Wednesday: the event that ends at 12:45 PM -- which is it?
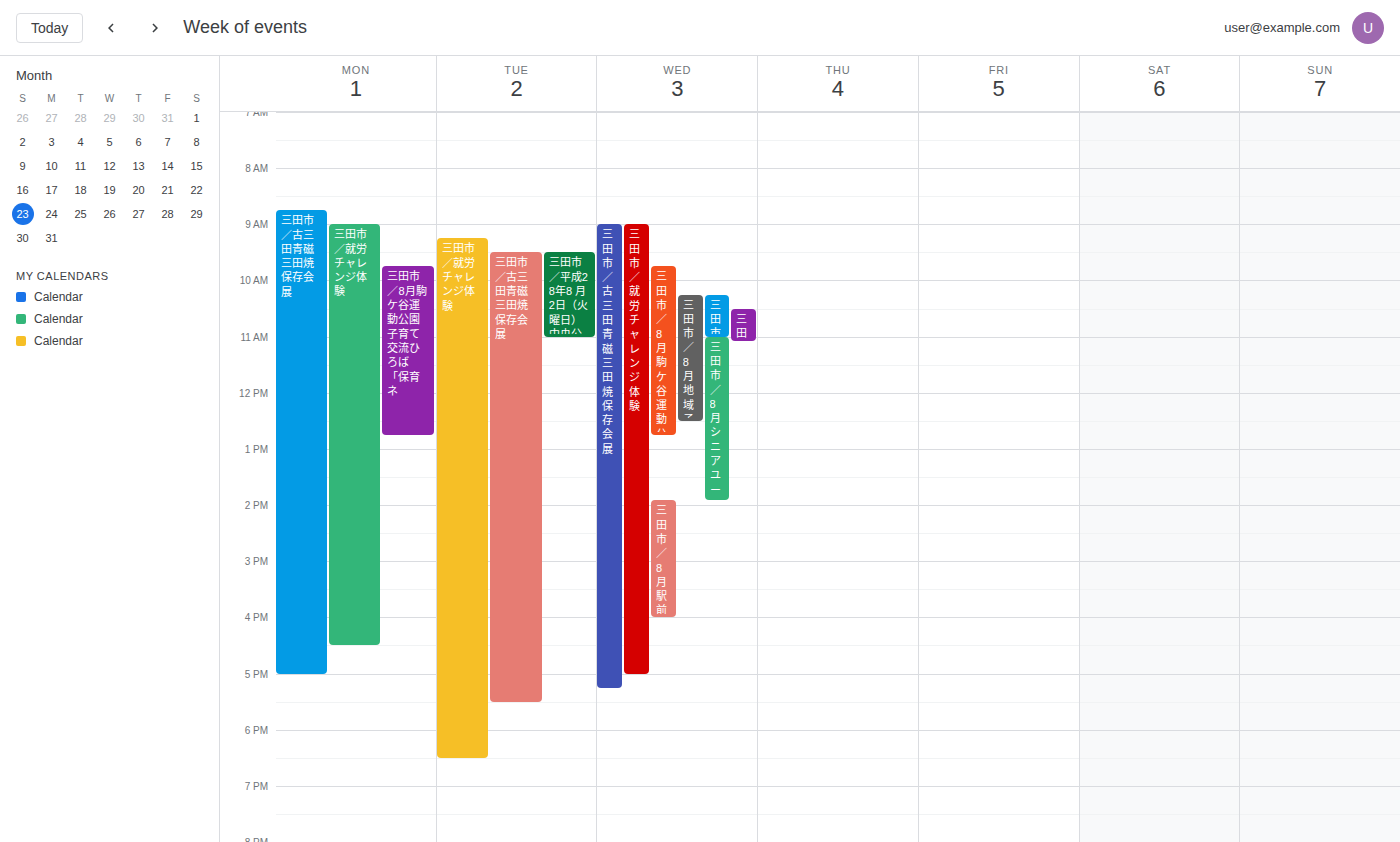
"三田市／8月駒ケ谷運動公園子育て交流ひろば 「三田市"